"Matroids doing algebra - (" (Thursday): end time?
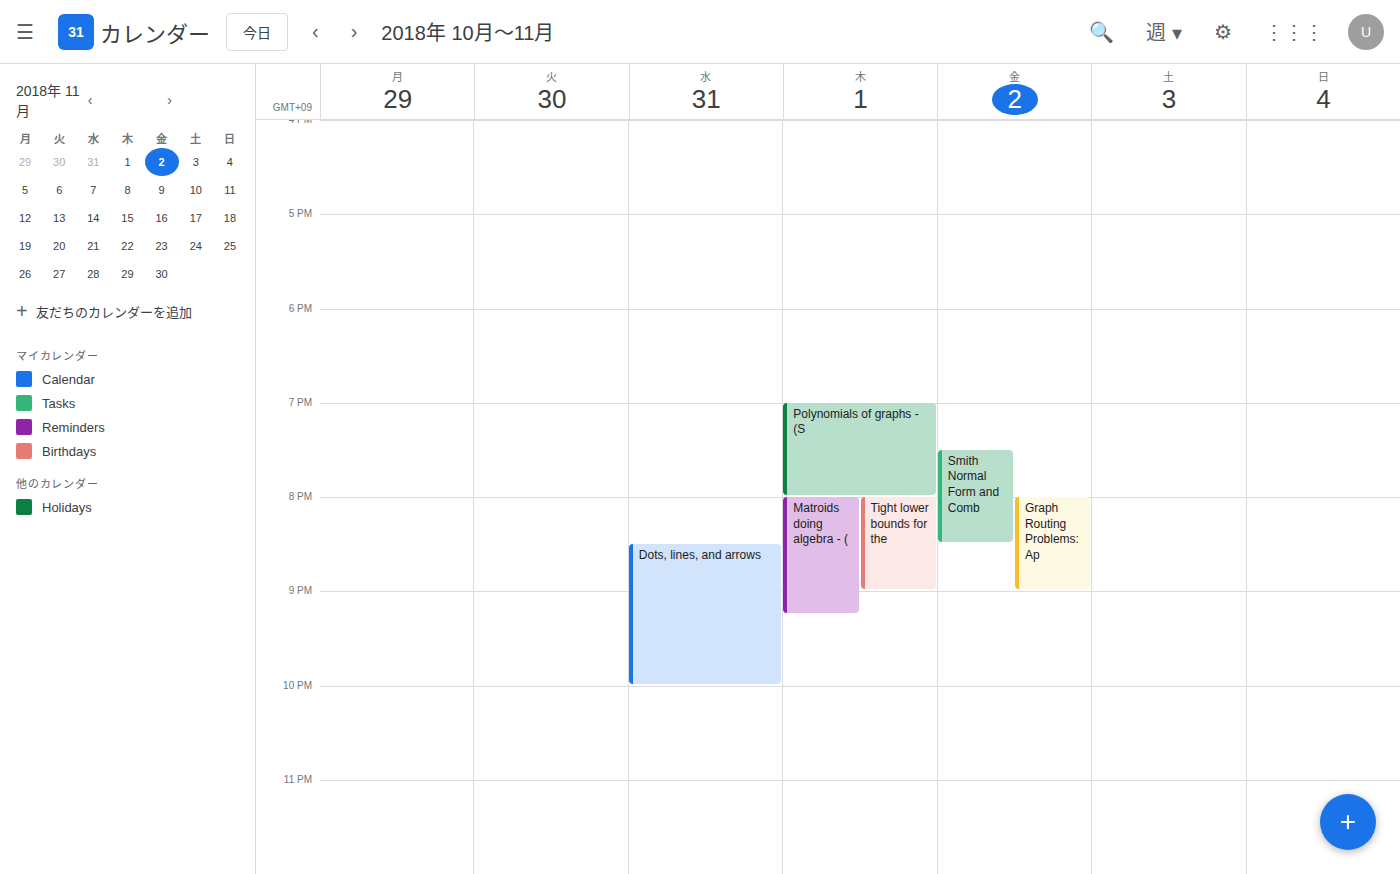
9:15 PM